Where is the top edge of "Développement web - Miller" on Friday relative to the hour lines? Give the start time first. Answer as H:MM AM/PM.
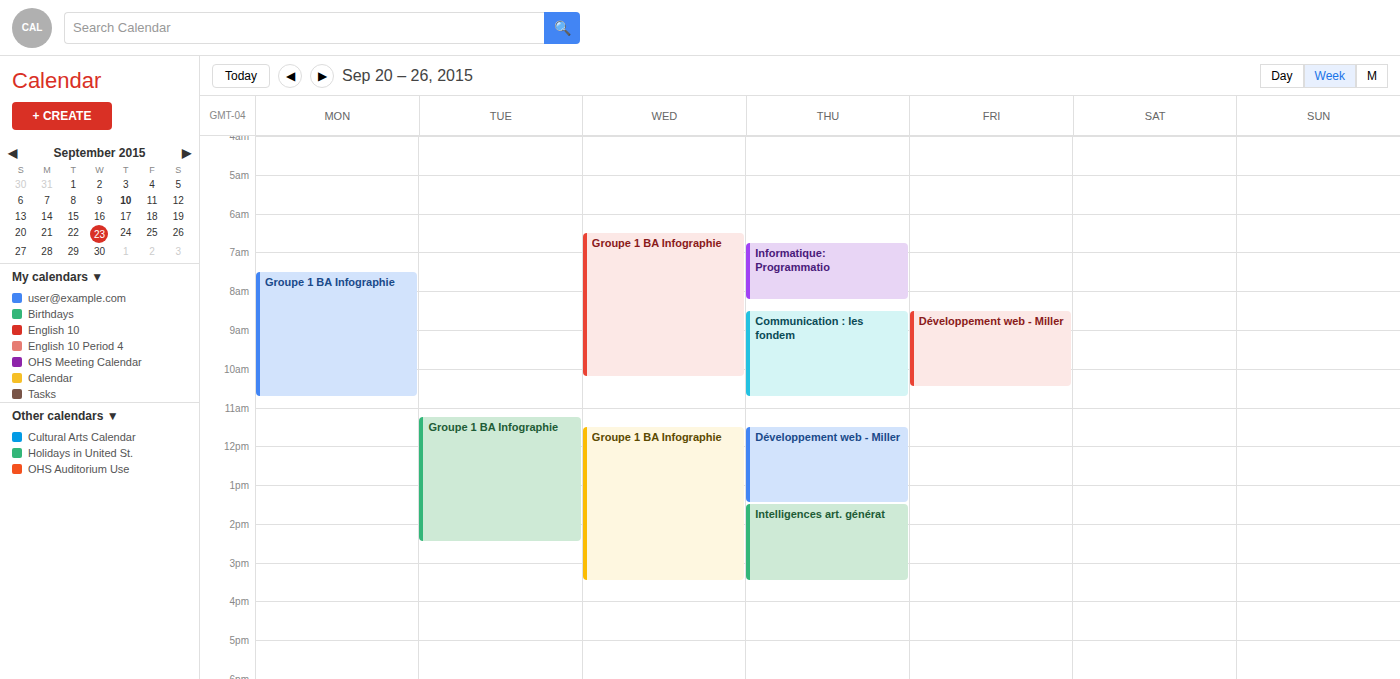
8:30 AM -- halfway between the 8 AM and 9 AM lines.